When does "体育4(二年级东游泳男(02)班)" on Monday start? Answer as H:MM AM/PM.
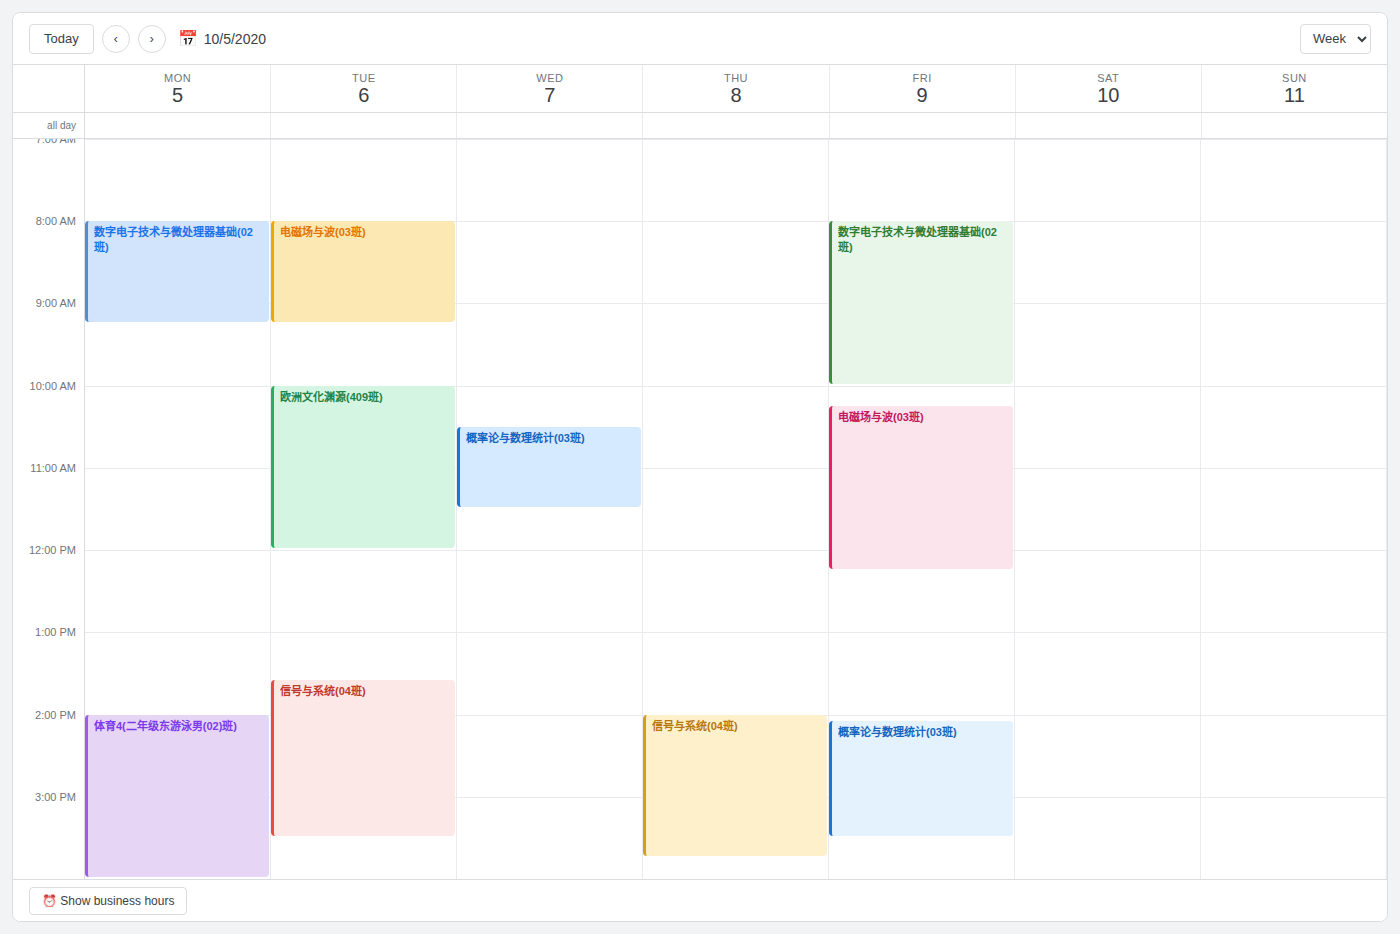
2:00 PM